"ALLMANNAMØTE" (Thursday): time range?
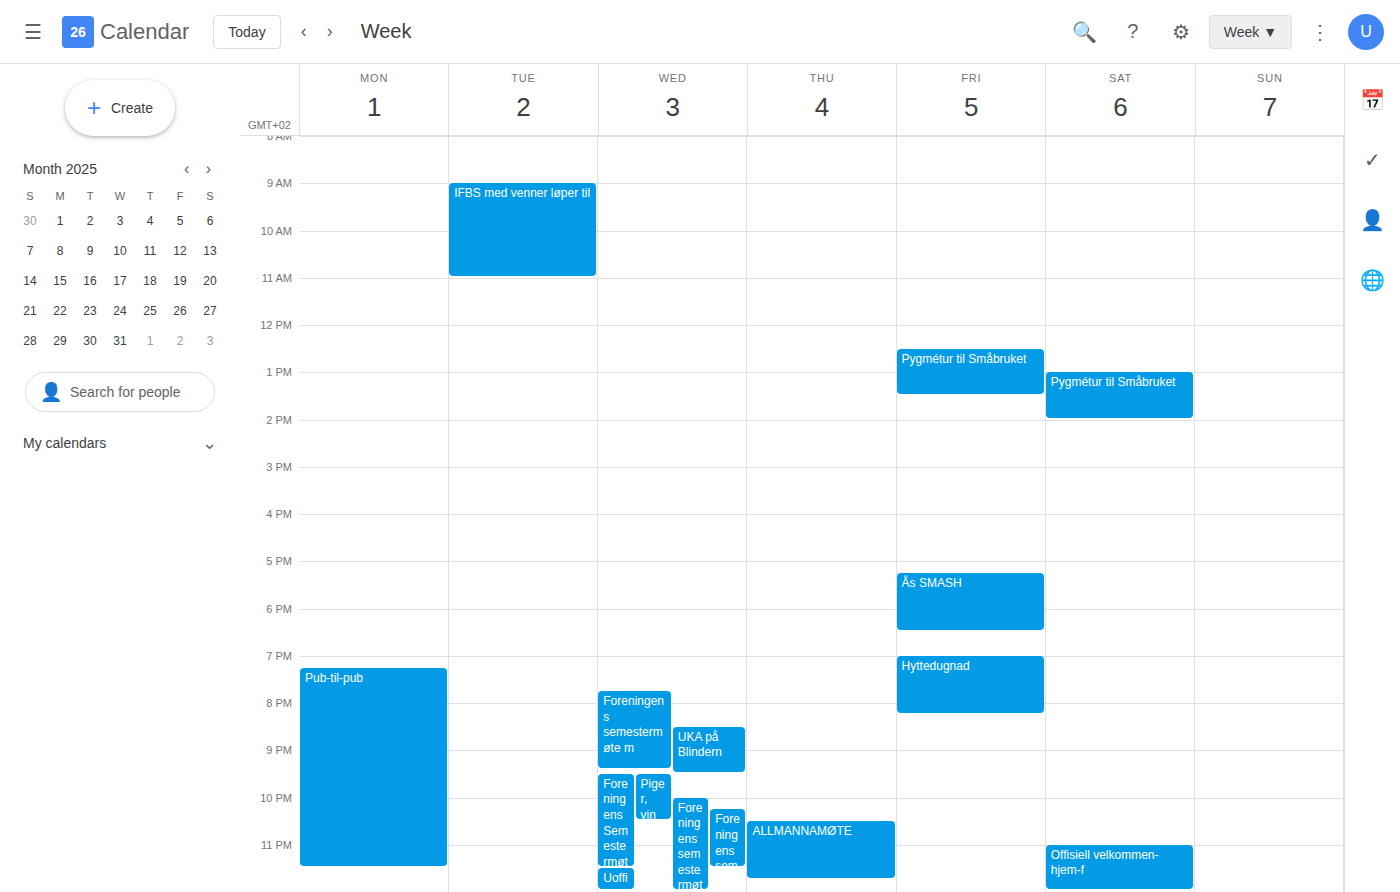
10:30 PM to 11:45 PM